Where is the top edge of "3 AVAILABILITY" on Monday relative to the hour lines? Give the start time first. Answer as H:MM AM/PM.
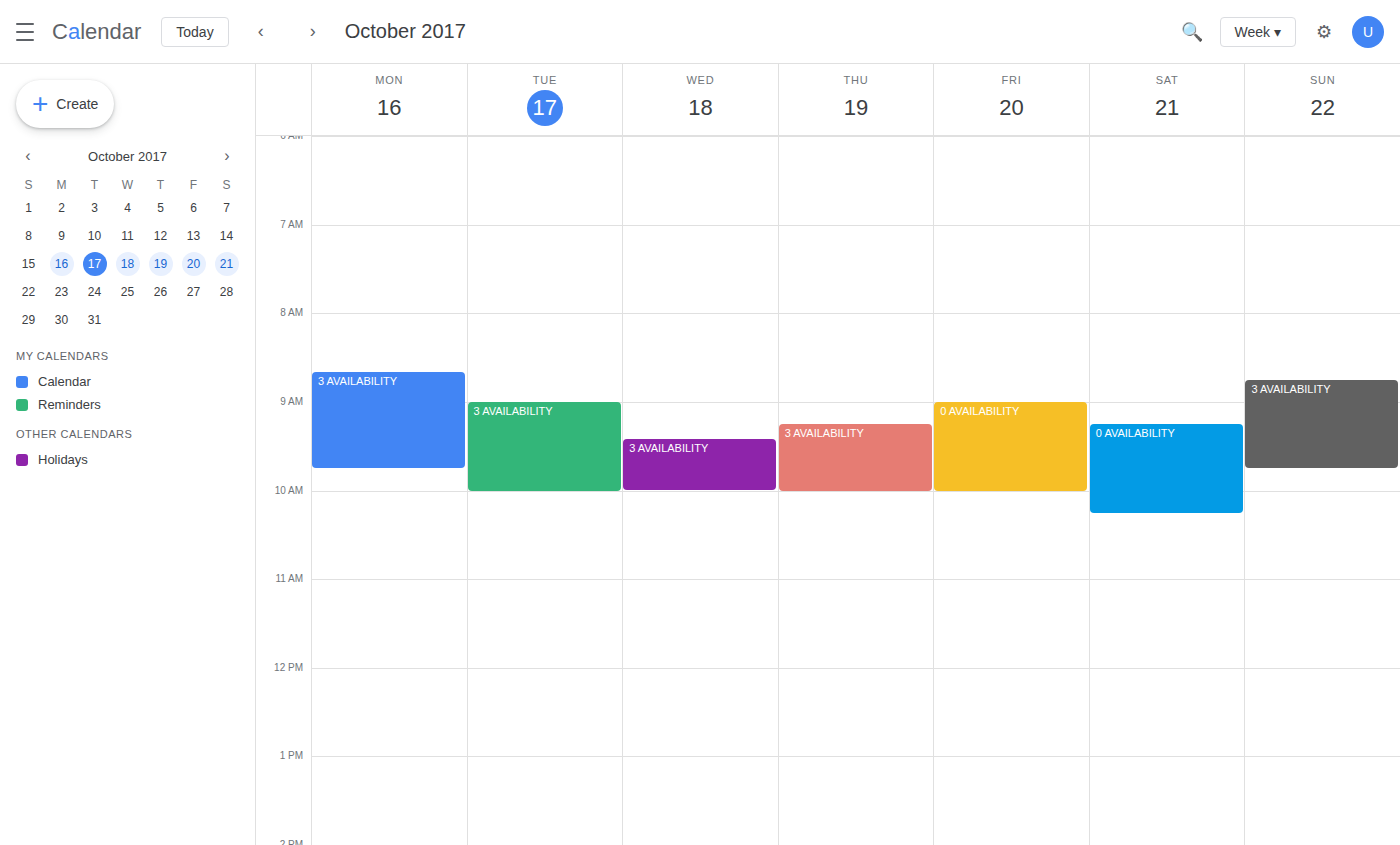
8:40 AM -- neither: 40 minutes below the 8 AM line and 20 minutes above the 9 AM line.